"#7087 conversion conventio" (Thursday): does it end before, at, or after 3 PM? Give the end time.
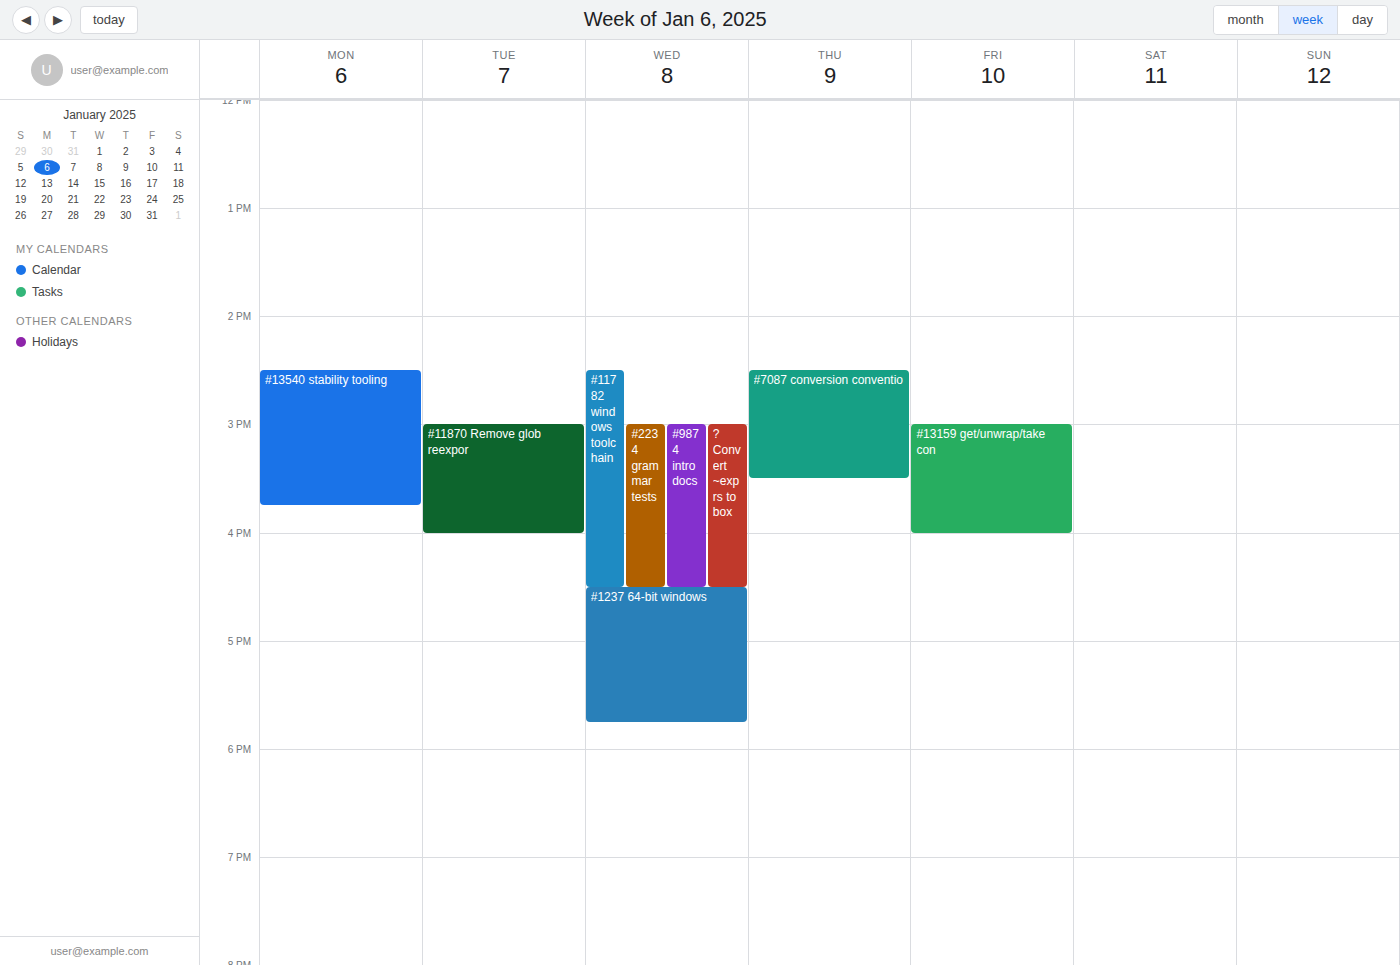
3:30 PM -- after 3 PM, 30 minutes below the 3 PM line.